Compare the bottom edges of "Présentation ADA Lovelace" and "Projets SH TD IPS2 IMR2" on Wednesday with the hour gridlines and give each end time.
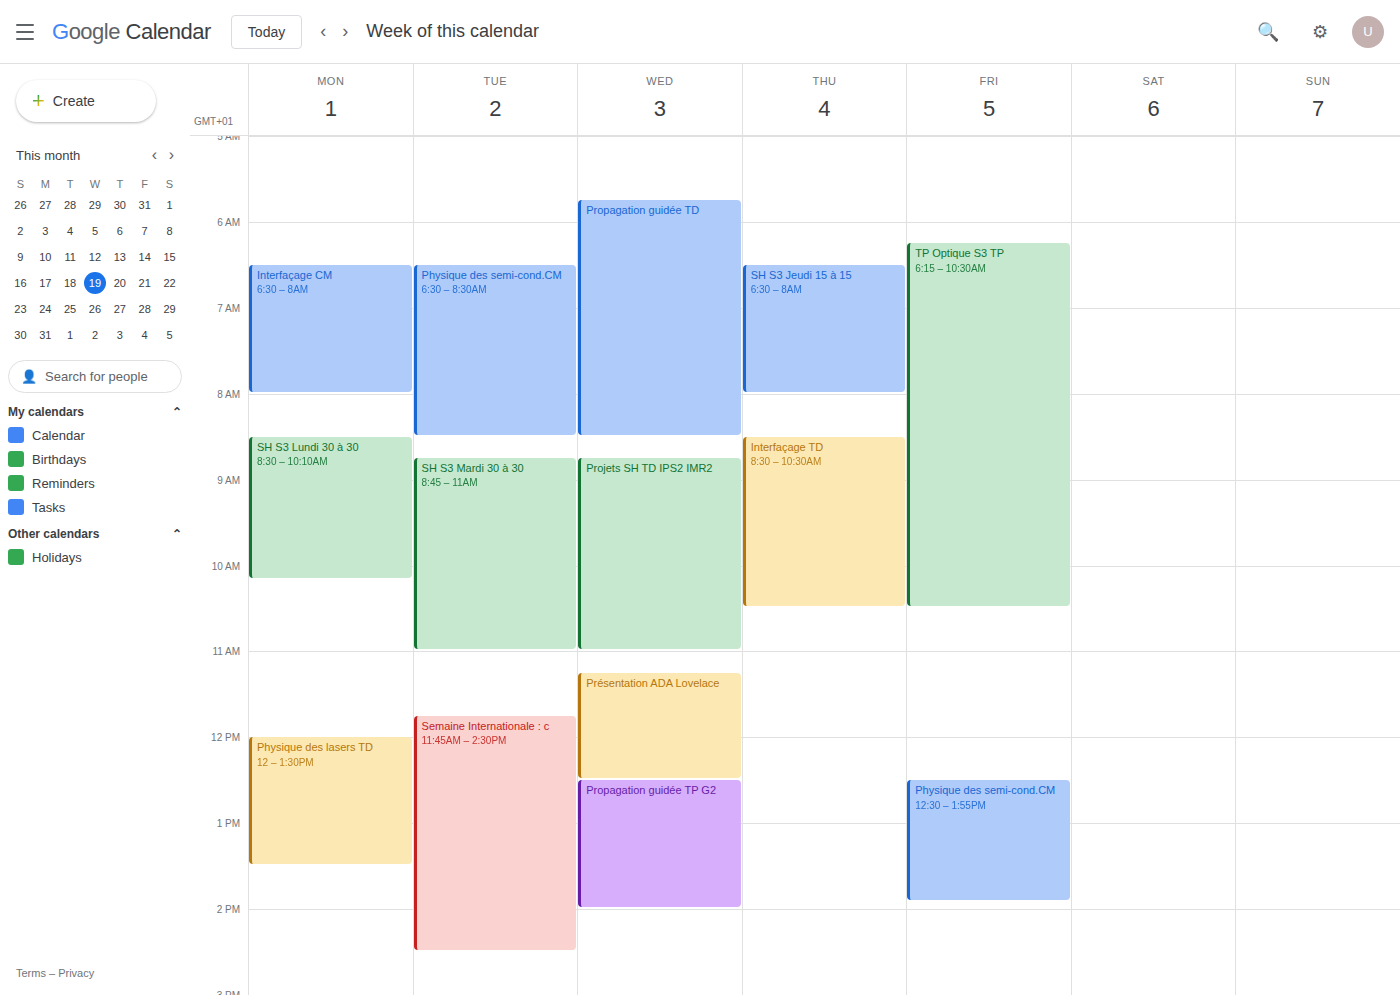
"Présentation ADA Lovelace": 12:30 PM, halfway between the 12 PM and 1 PM lines. "Projets SH TD IPS2 IMR2": 11:00 AM, exactly on the 11 AM line.